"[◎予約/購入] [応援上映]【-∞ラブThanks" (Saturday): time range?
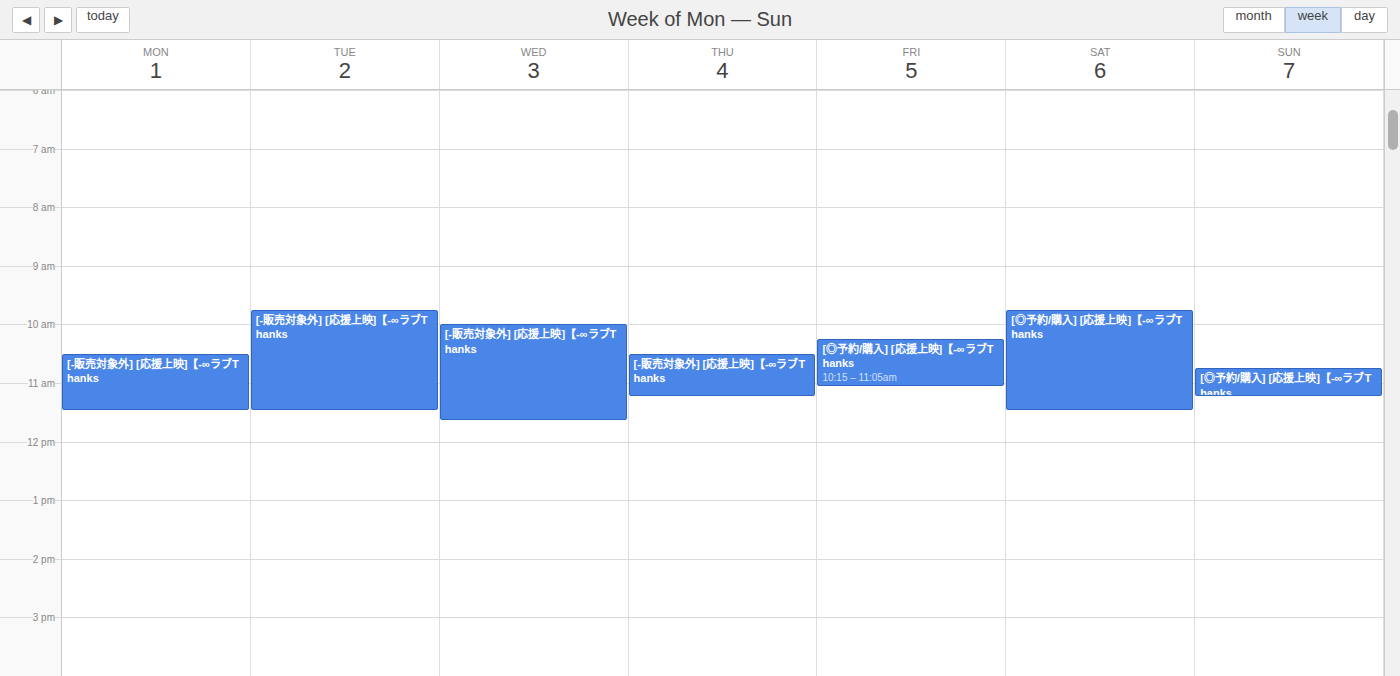
9:45 AM to 11:30 AM